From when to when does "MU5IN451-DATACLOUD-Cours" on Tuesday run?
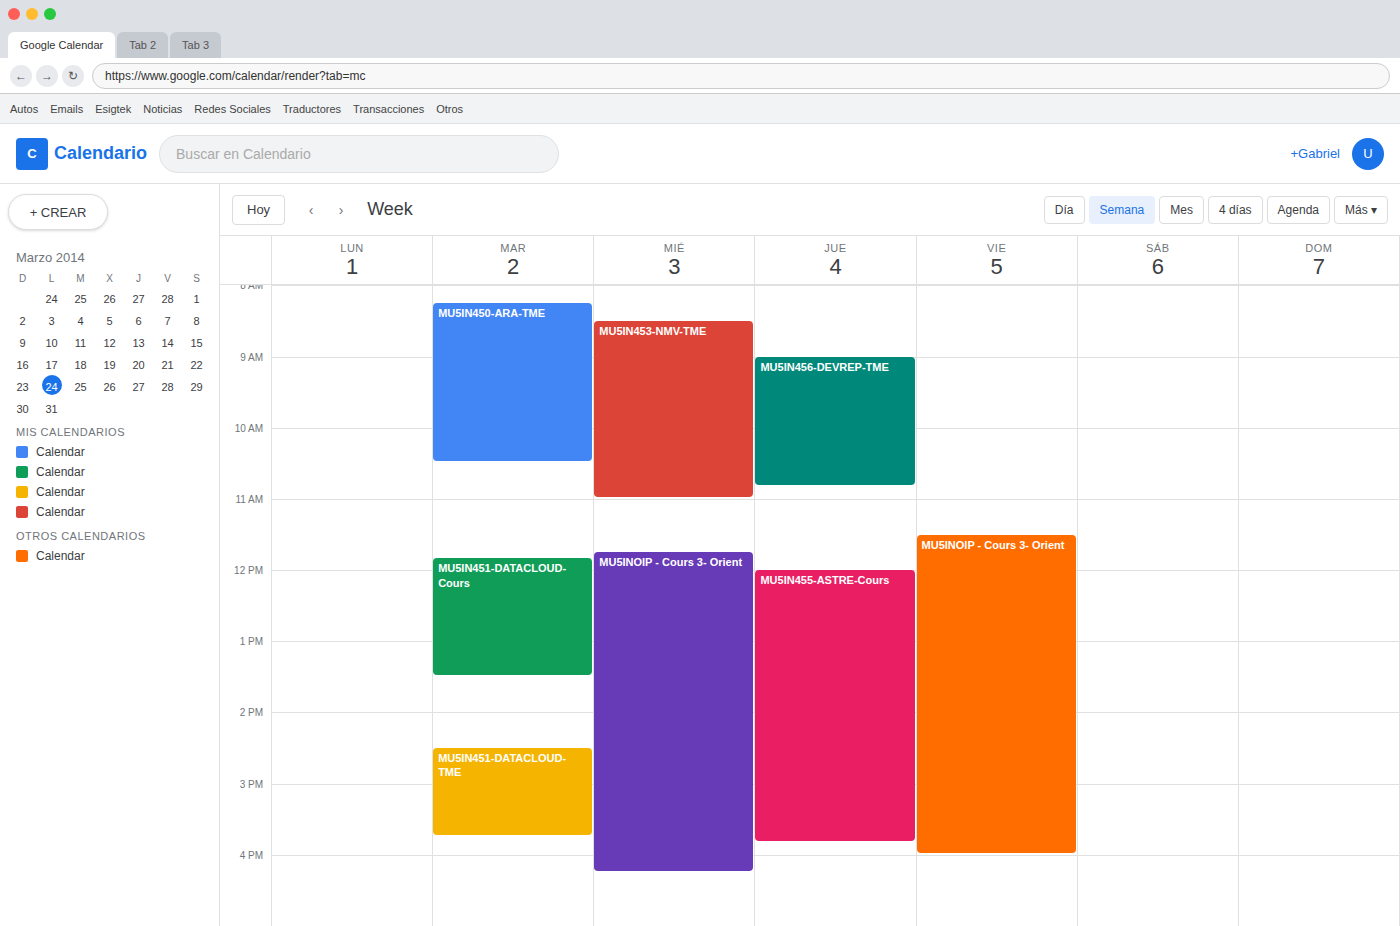
11:50 AM to 1:30 PM